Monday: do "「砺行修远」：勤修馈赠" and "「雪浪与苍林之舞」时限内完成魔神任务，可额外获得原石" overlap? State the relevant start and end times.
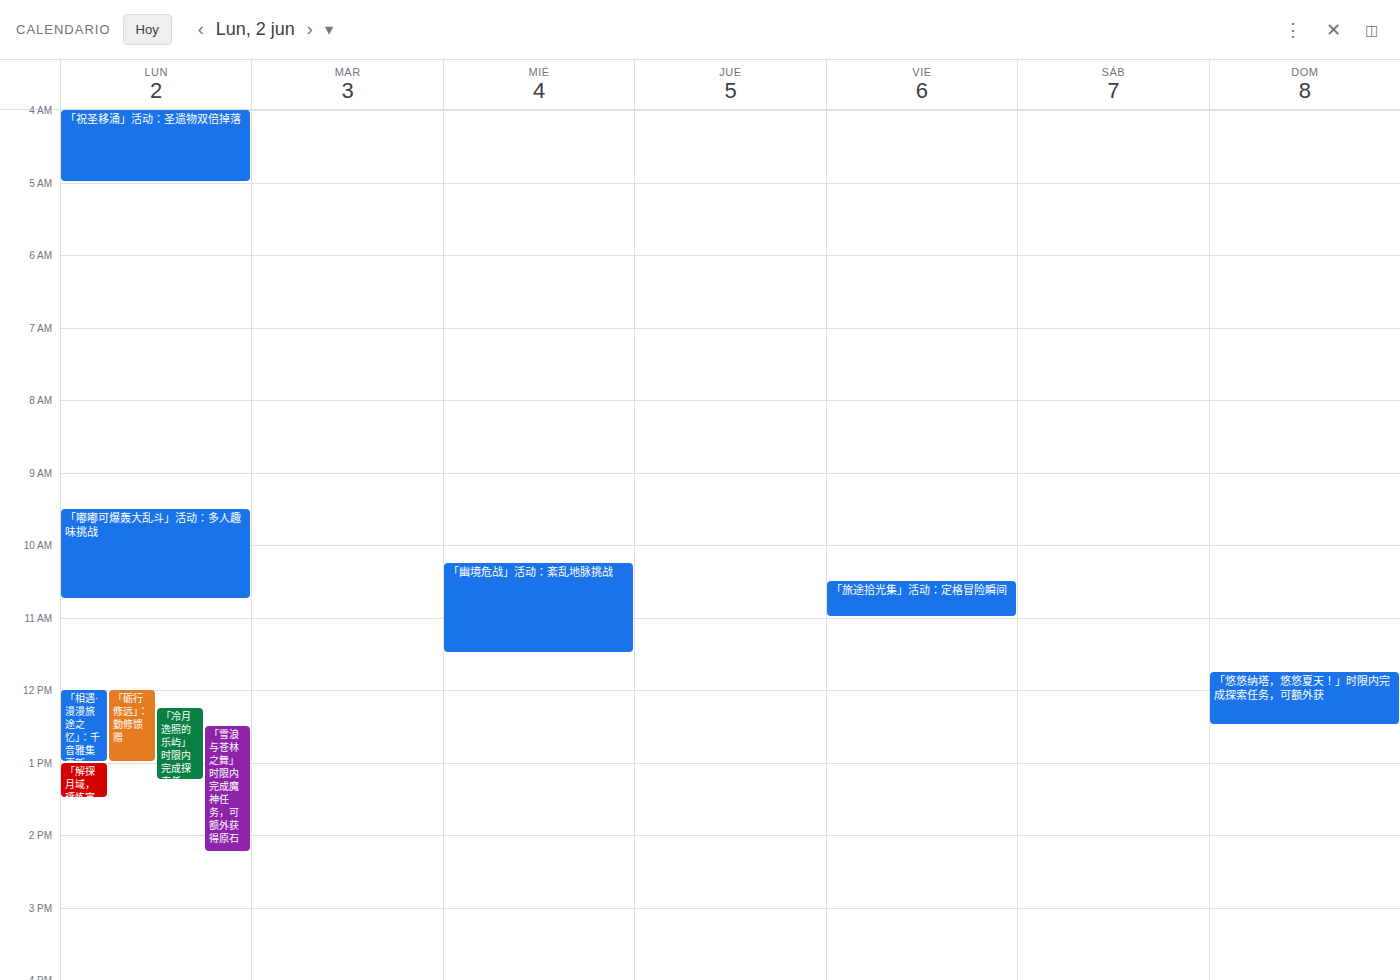
"「雪浪与苍林之舞」时限内完成魔神任务，可额外获得原石" starts at 12:30 PM, before "「砺行修远」：勤修馈赠" ends at 1:00 PM -- they overlap.